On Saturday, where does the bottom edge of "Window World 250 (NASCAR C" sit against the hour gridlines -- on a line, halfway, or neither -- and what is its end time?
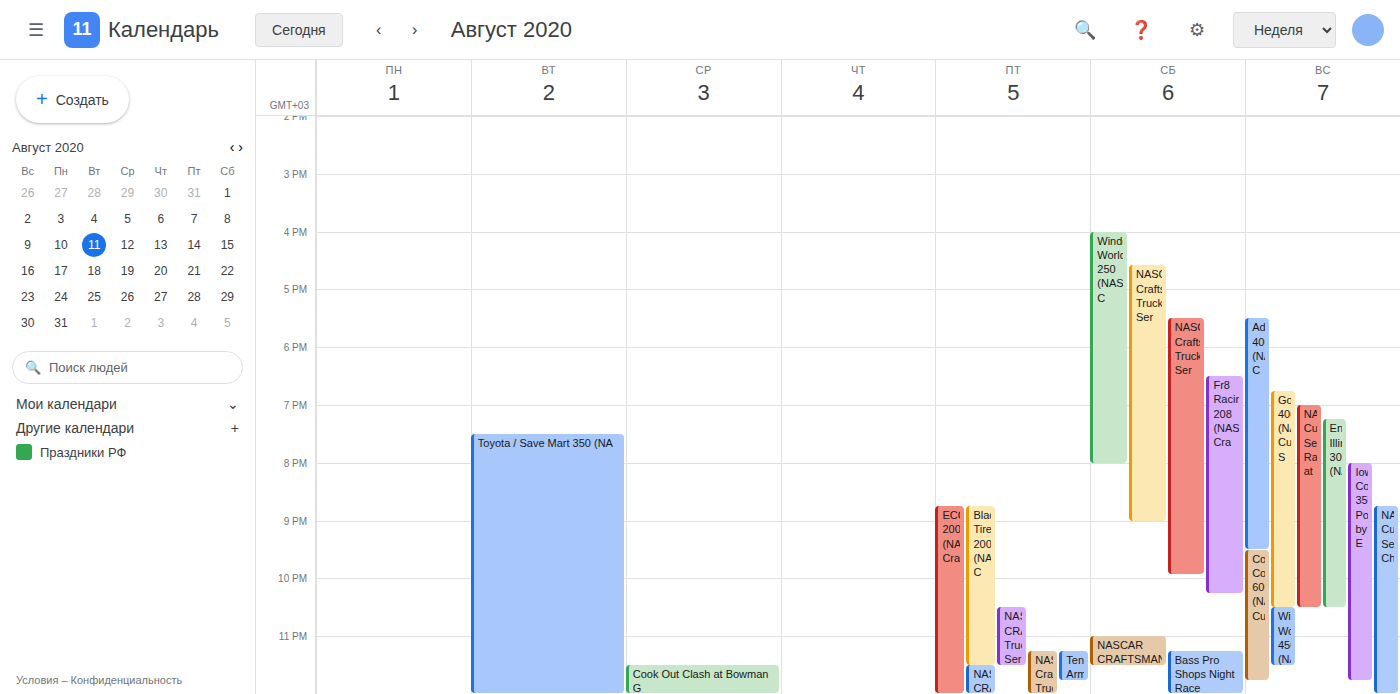
8:00 PM -- exactly on the 8 PM line.